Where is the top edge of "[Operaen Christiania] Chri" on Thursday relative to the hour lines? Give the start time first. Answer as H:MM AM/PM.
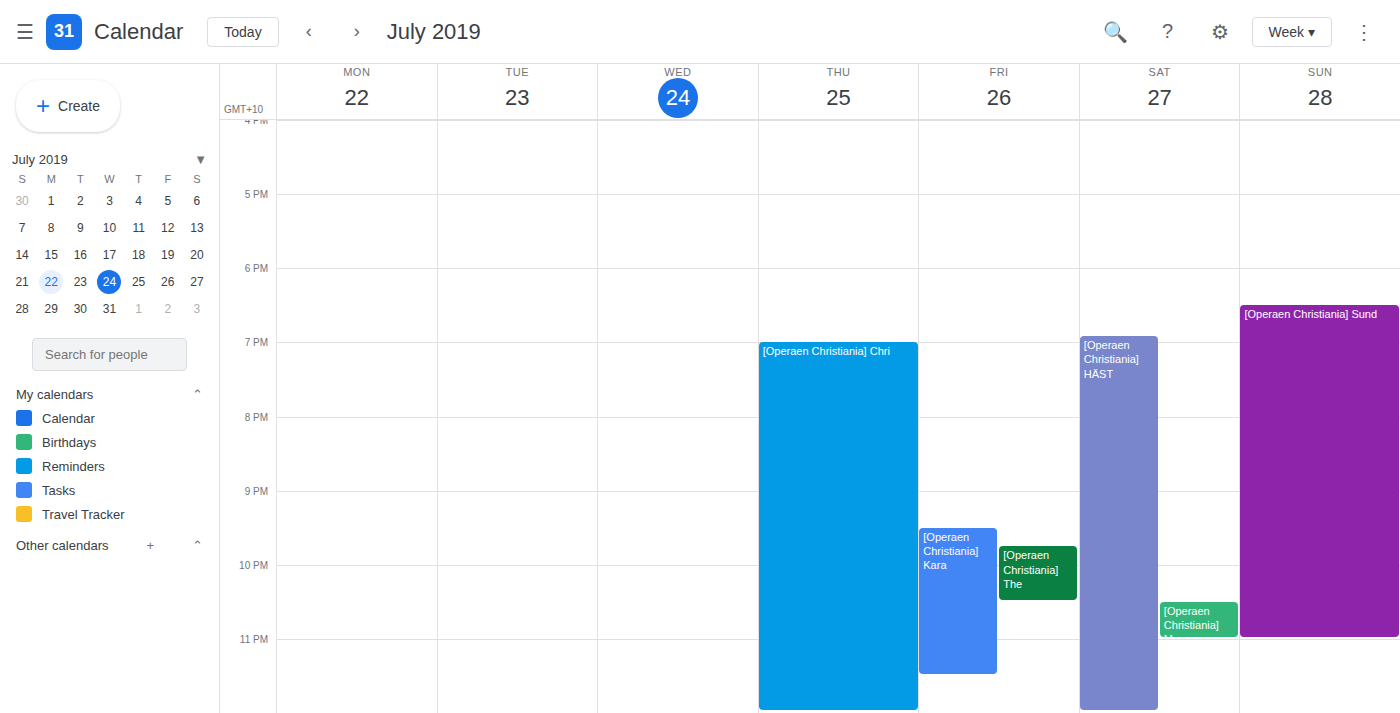
7:00 PM -- exactly on the 7 PM line.